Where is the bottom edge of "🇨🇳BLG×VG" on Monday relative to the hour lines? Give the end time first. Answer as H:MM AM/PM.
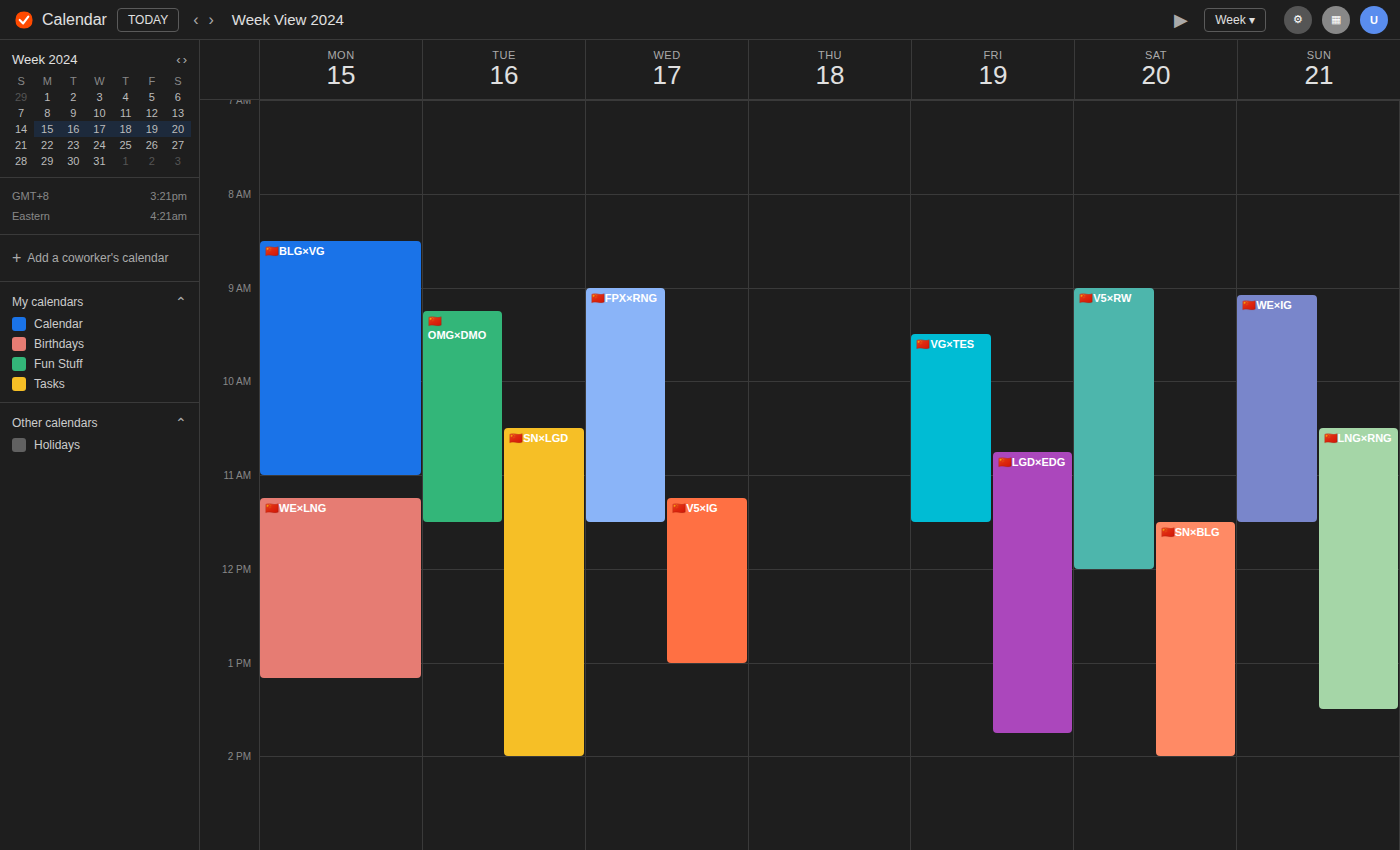
11:00 AM -- exactly on the 11 AM line.